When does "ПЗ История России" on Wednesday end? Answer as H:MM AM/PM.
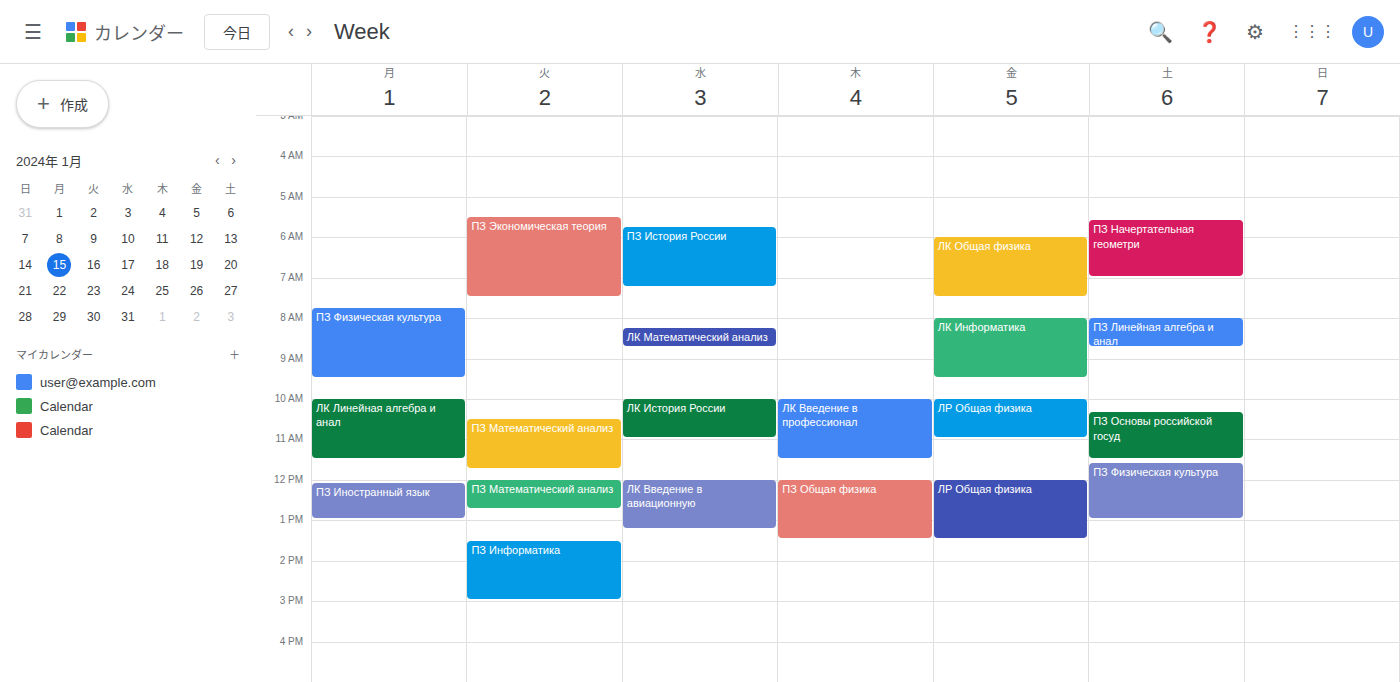
7:15 AM